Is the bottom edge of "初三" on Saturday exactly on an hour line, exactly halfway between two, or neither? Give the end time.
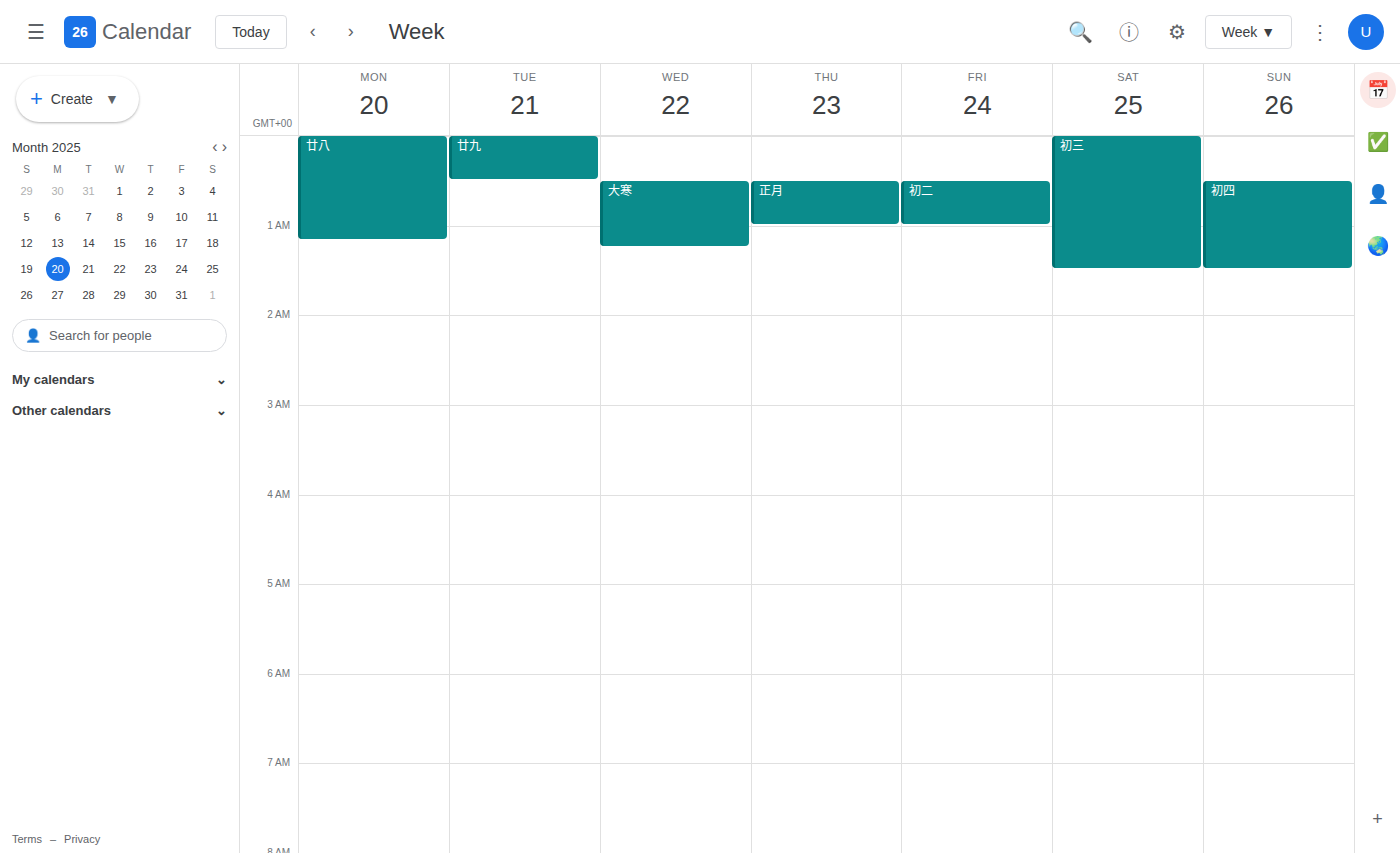
1:30 AM -- halfway between the 1 AM and 2 AM lines.